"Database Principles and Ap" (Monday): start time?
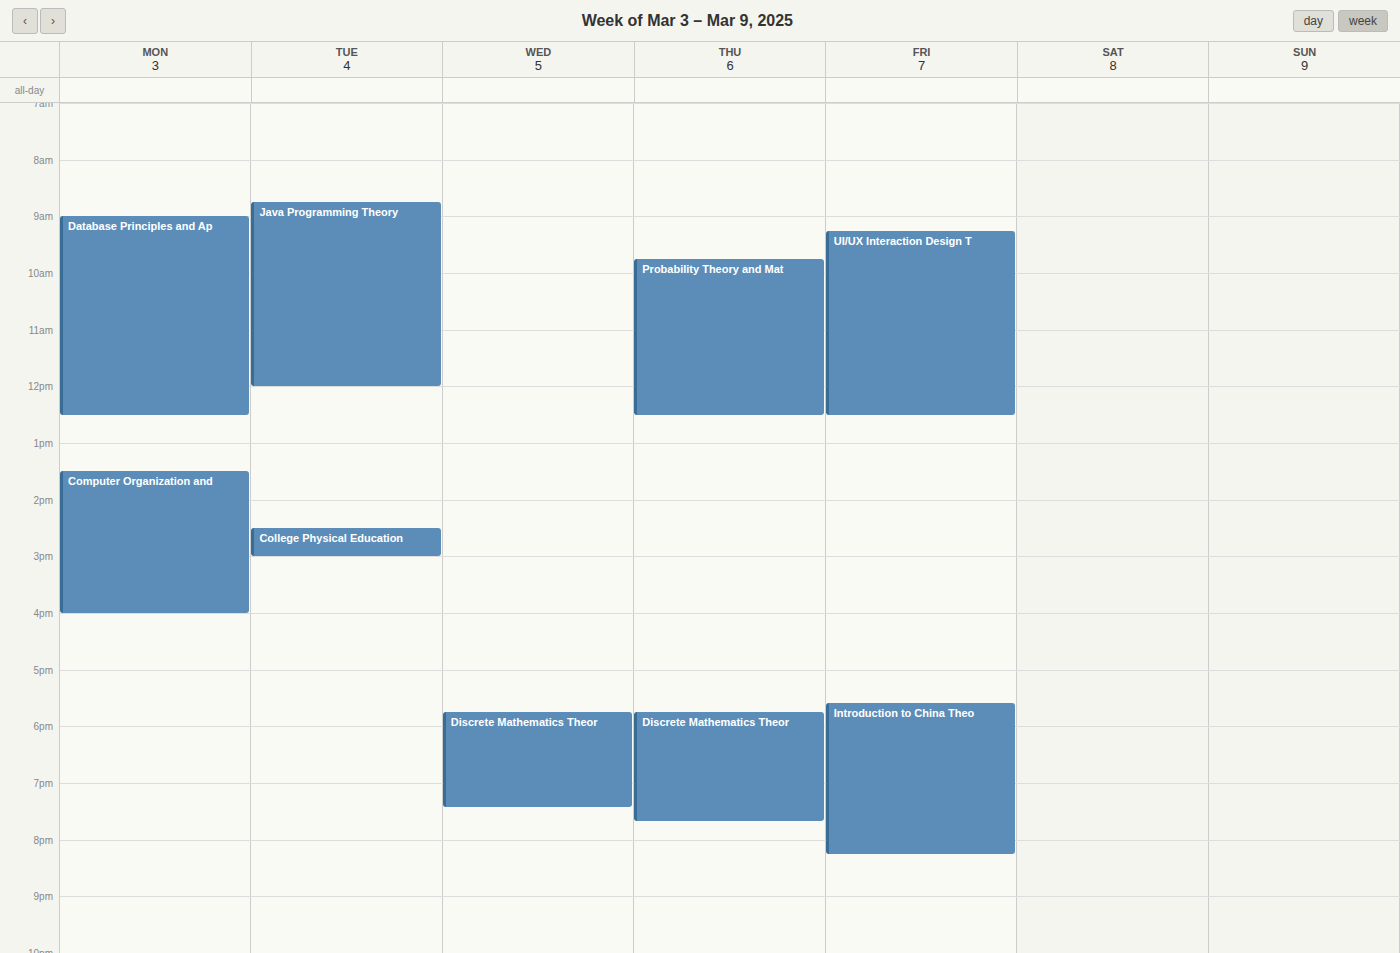
9:00 AM